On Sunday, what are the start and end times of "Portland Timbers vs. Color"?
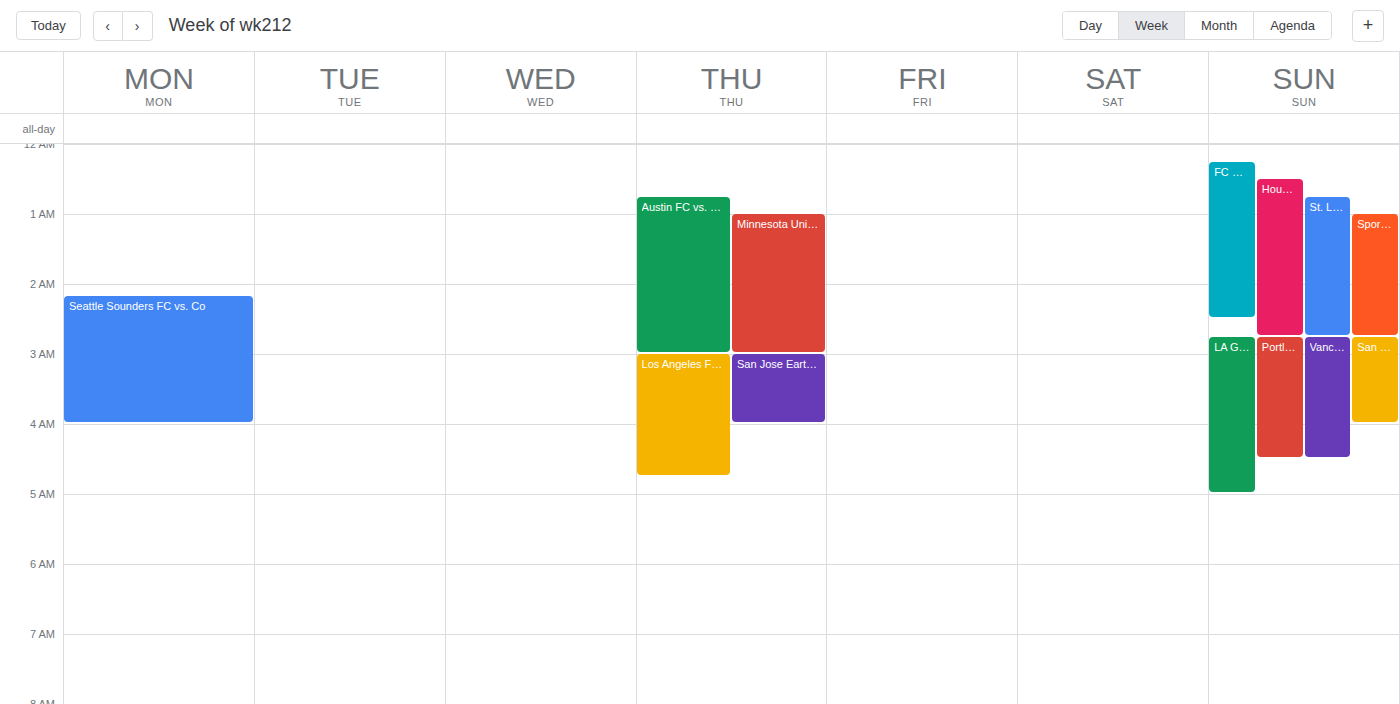
2:45 AM to 4:30 AM